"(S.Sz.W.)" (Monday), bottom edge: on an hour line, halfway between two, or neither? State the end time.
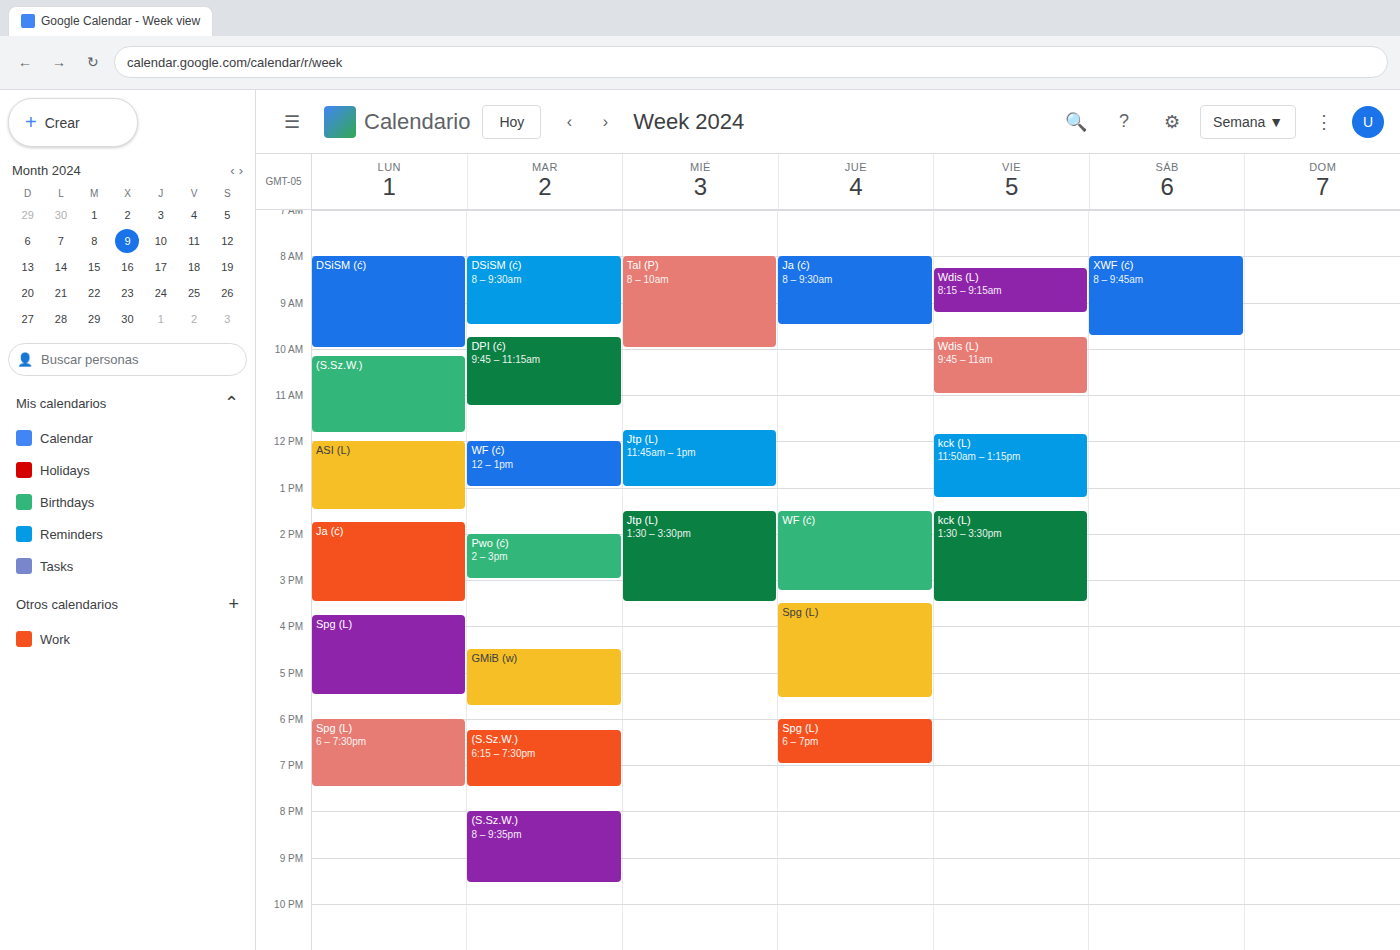
11:50 AM -- neither: 50 minutes below the 11 AM line and 10 minutes above the 12 PM line.